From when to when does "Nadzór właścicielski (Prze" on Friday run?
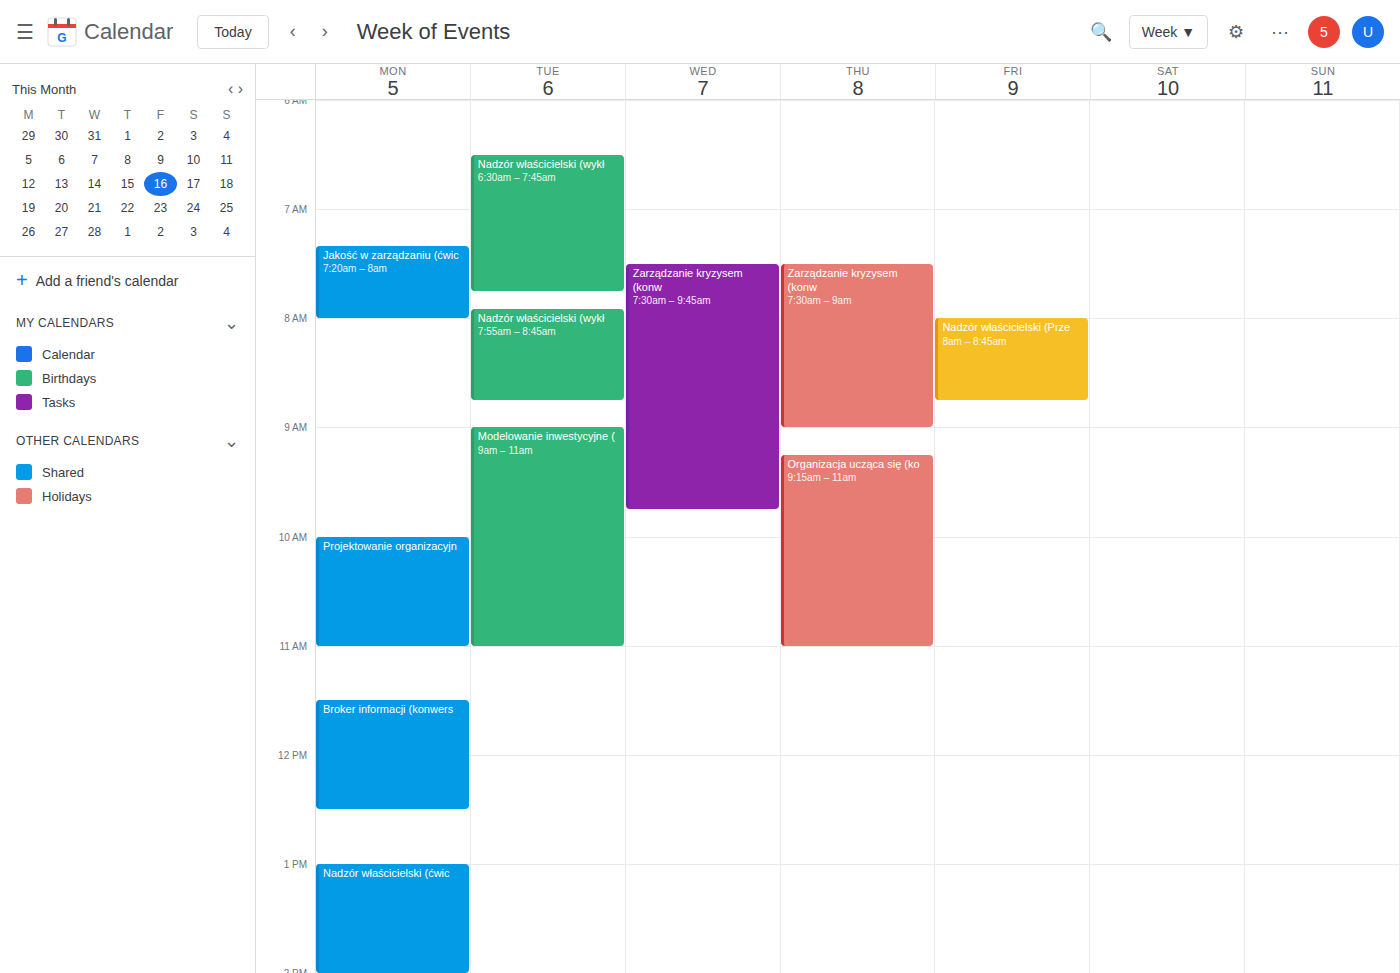
08:00 to 08:45